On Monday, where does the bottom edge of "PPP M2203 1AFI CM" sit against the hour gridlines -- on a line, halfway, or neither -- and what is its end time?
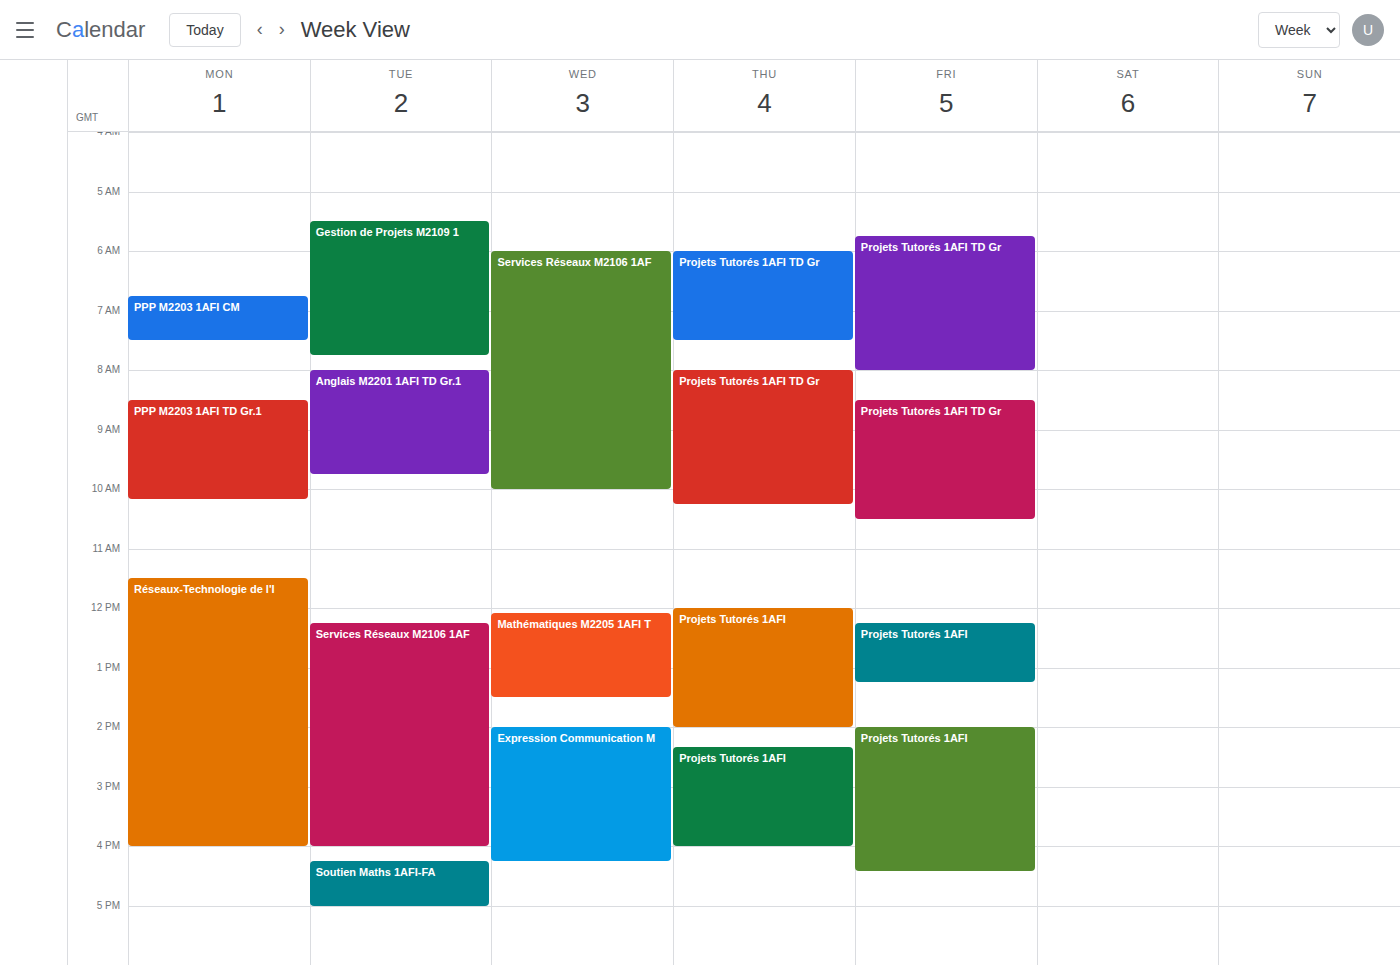
7:30 AM -- halfway between the 7 AM and 8 AM lines.